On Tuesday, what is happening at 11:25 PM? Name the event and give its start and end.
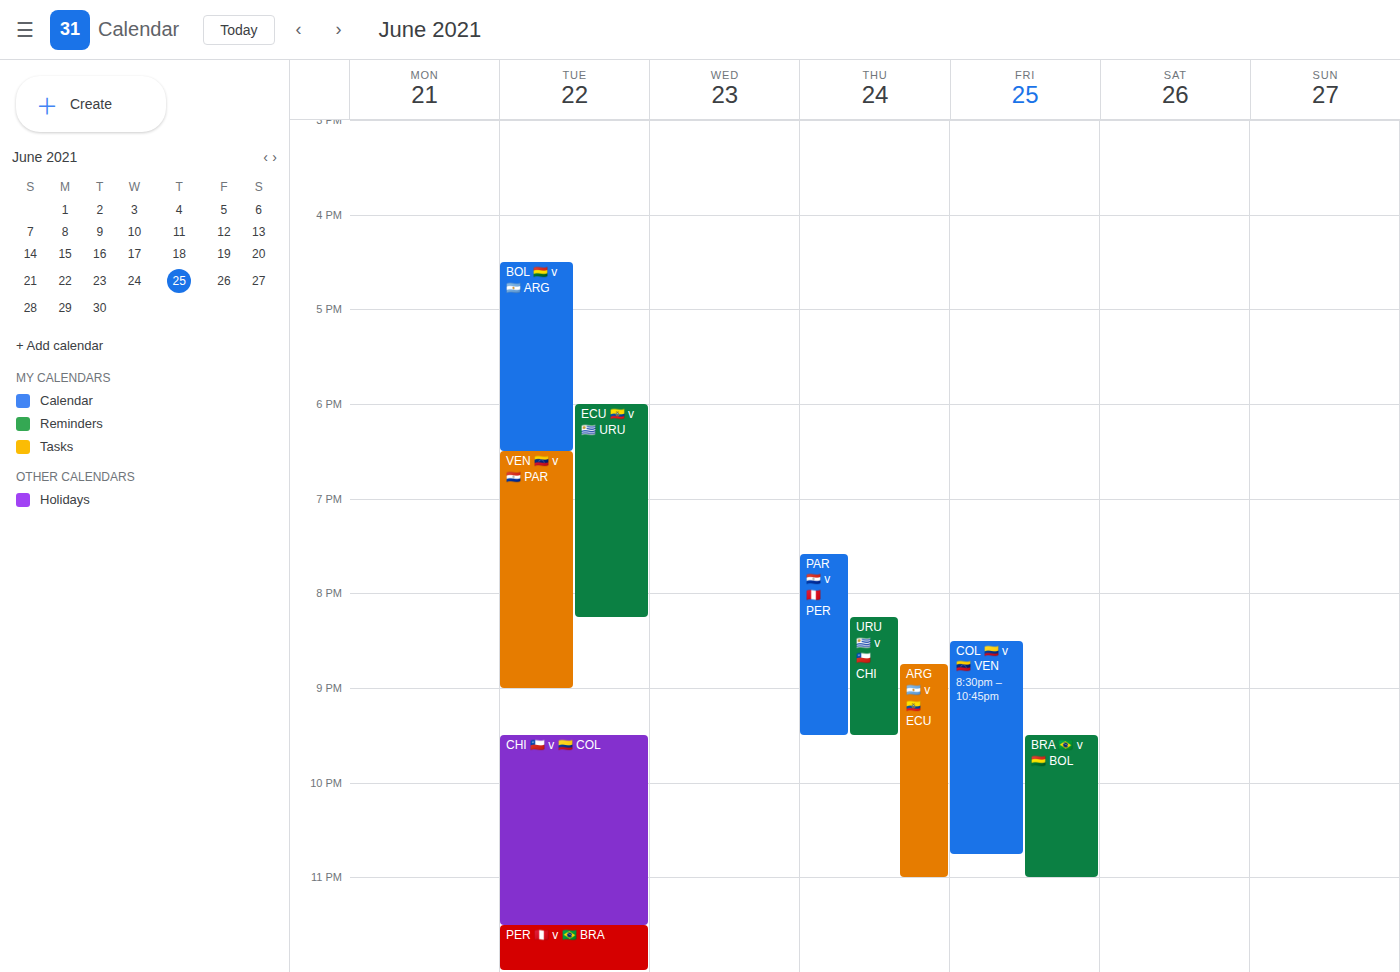
"CHI 🇨🇱 v 🇨🇴 COL", 9:30 PM to 11:30 PM